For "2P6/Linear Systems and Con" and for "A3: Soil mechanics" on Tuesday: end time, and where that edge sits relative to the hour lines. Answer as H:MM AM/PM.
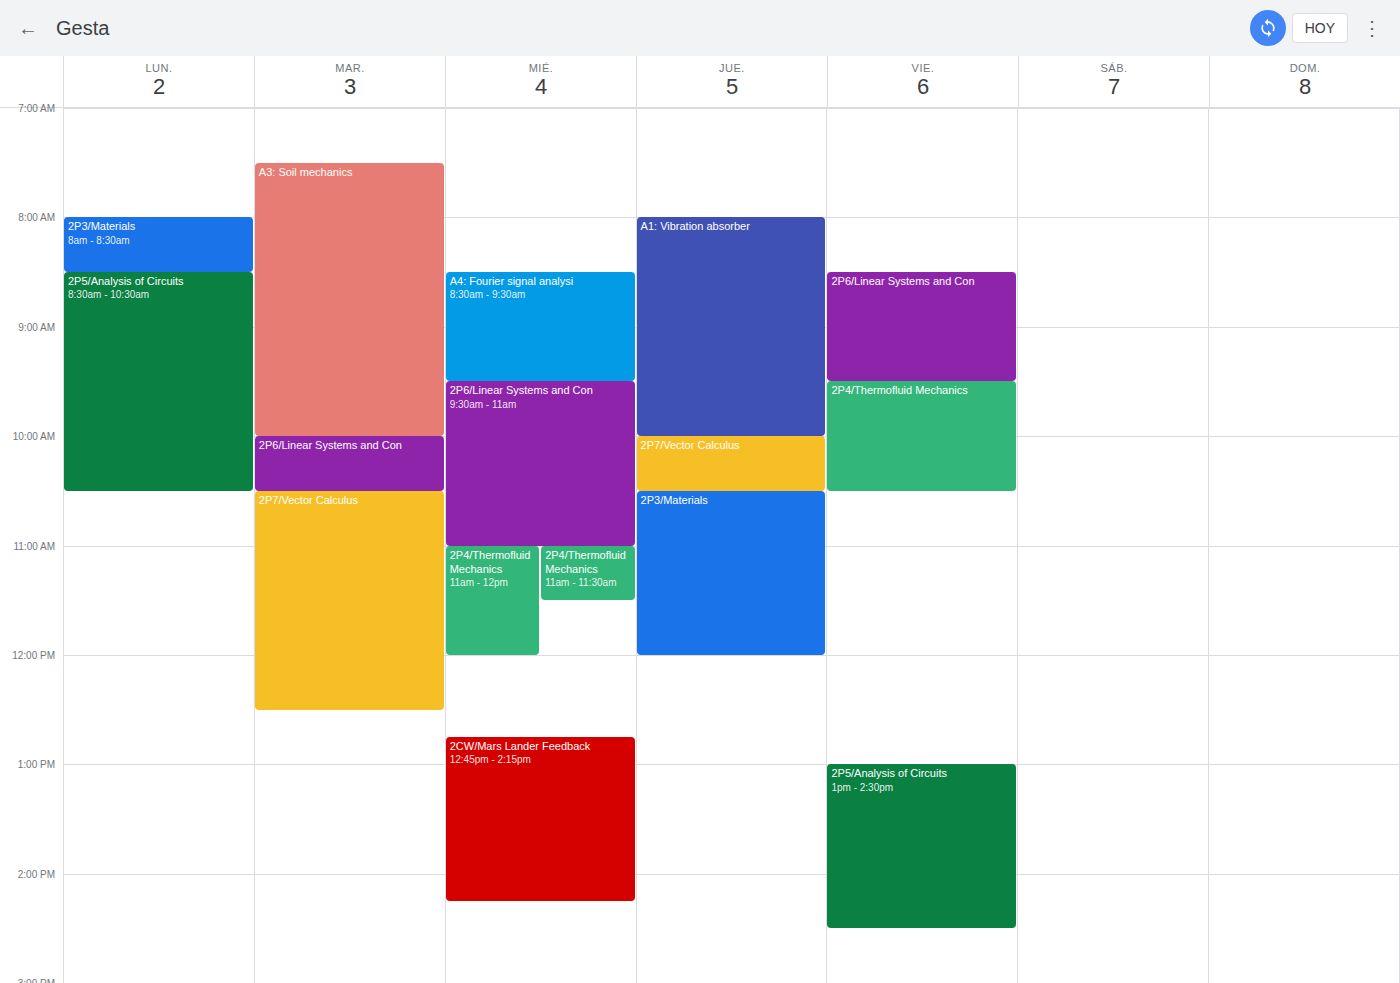
"2P6/Linear Systems and Con": 10:30 AM, halfway between the 10 AM and 11 AM lines. "A3: Soil mechanics": 10:00 AM, exactly on the 10 AM line.